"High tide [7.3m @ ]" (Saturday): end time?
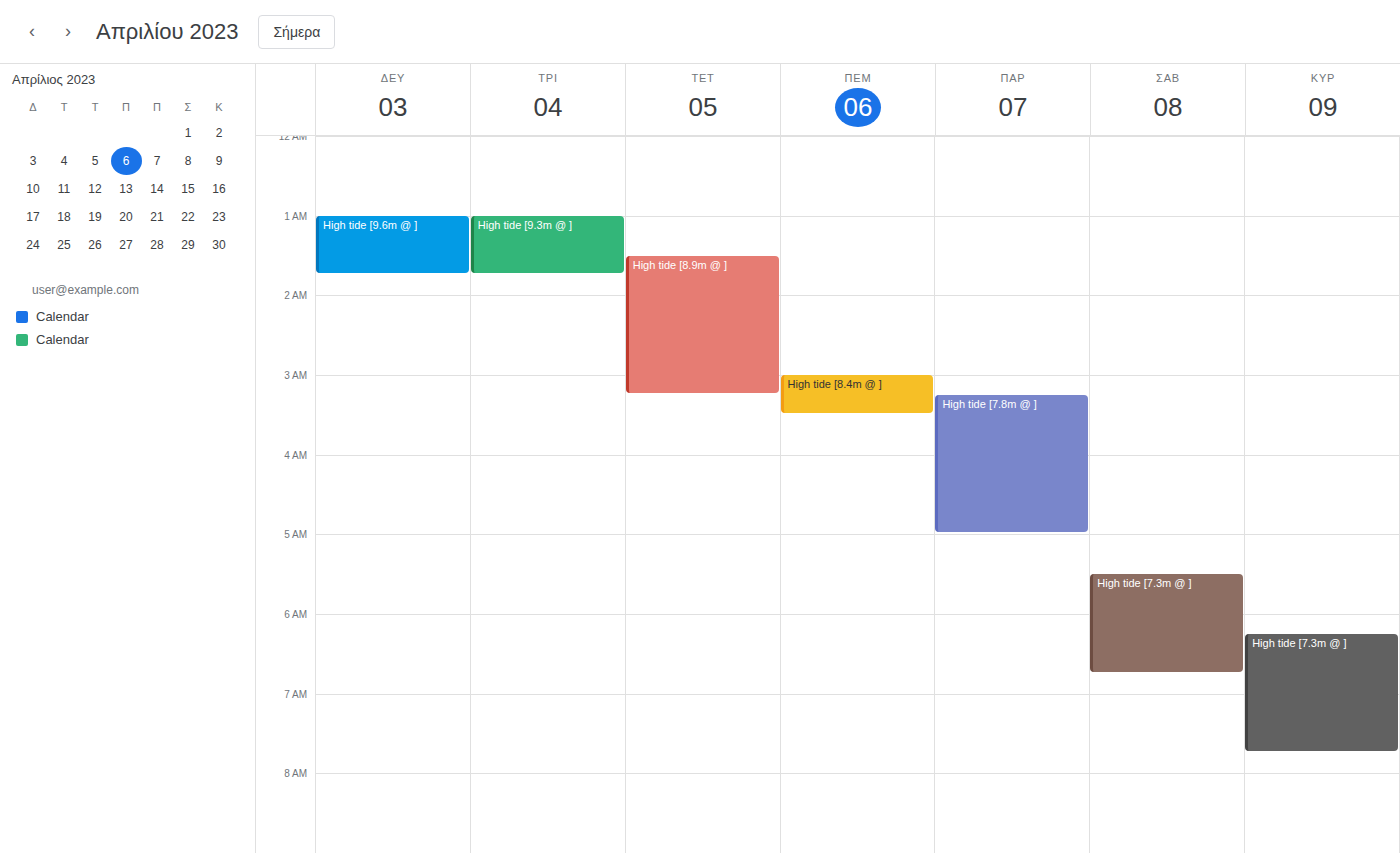
6:45 AM